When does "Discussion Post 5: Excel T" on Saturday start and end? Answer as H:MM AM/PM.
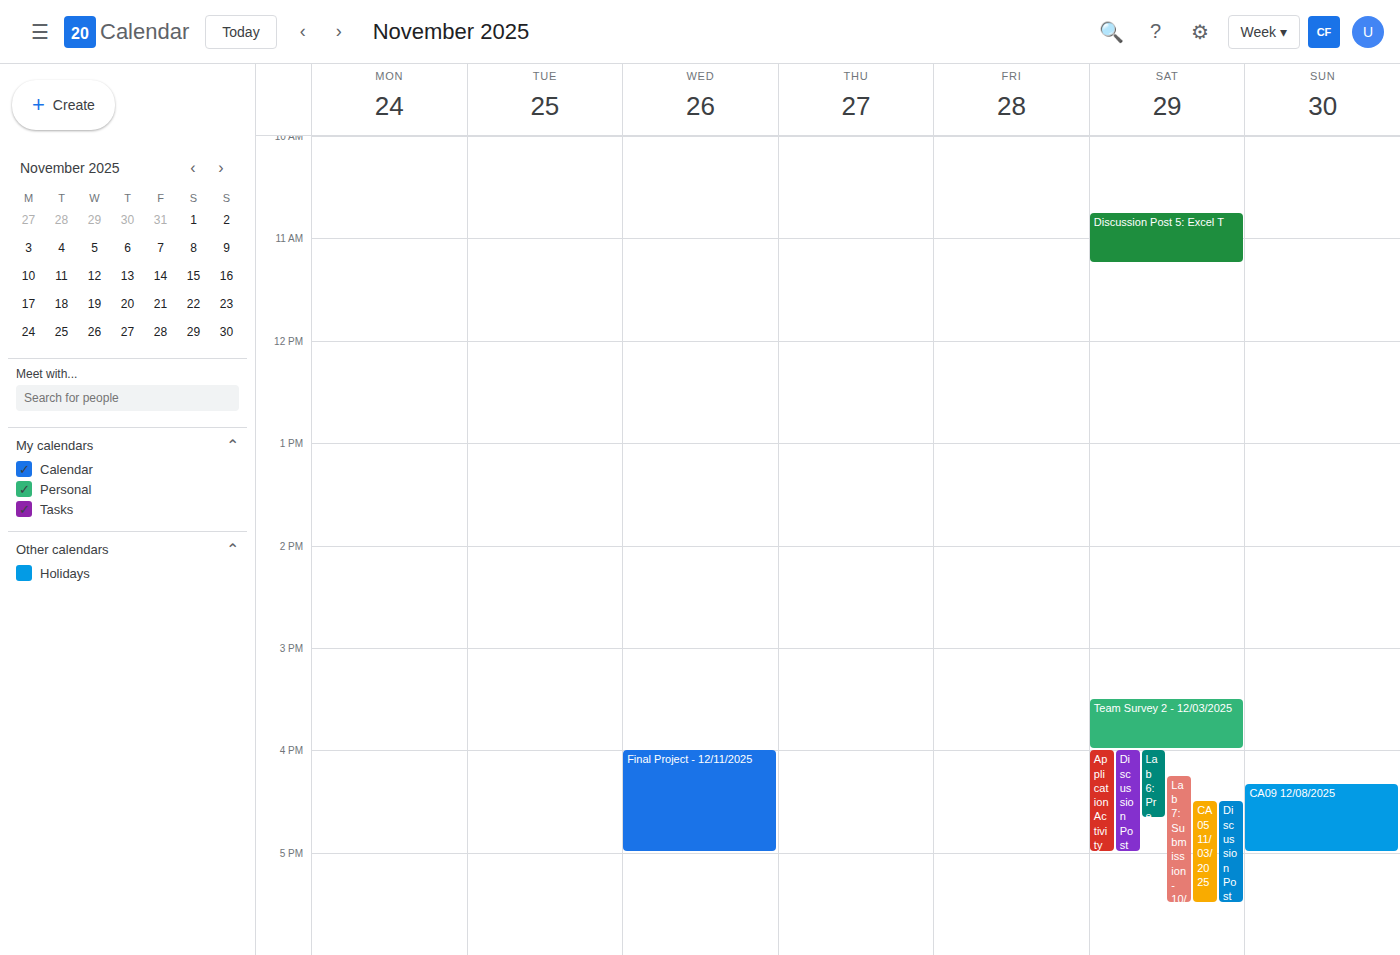
10:45 AM to 11:15 AM